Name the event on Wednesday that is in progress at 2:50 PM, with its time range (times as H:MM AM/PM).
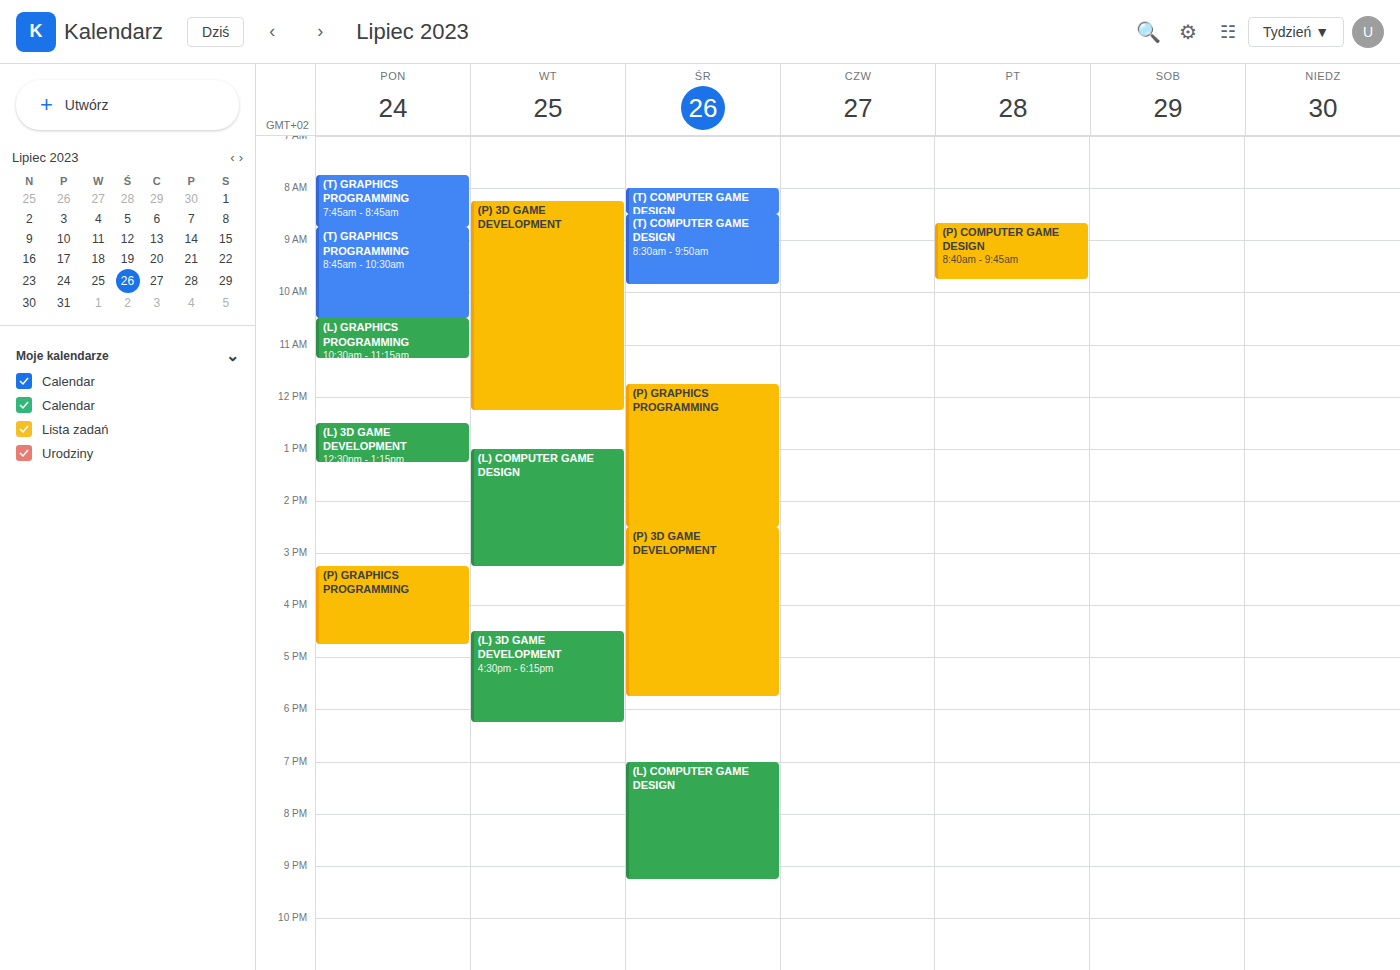
"(P) 3D GAME DEVELOPMENT", 2:30 PM to 5:45 PM